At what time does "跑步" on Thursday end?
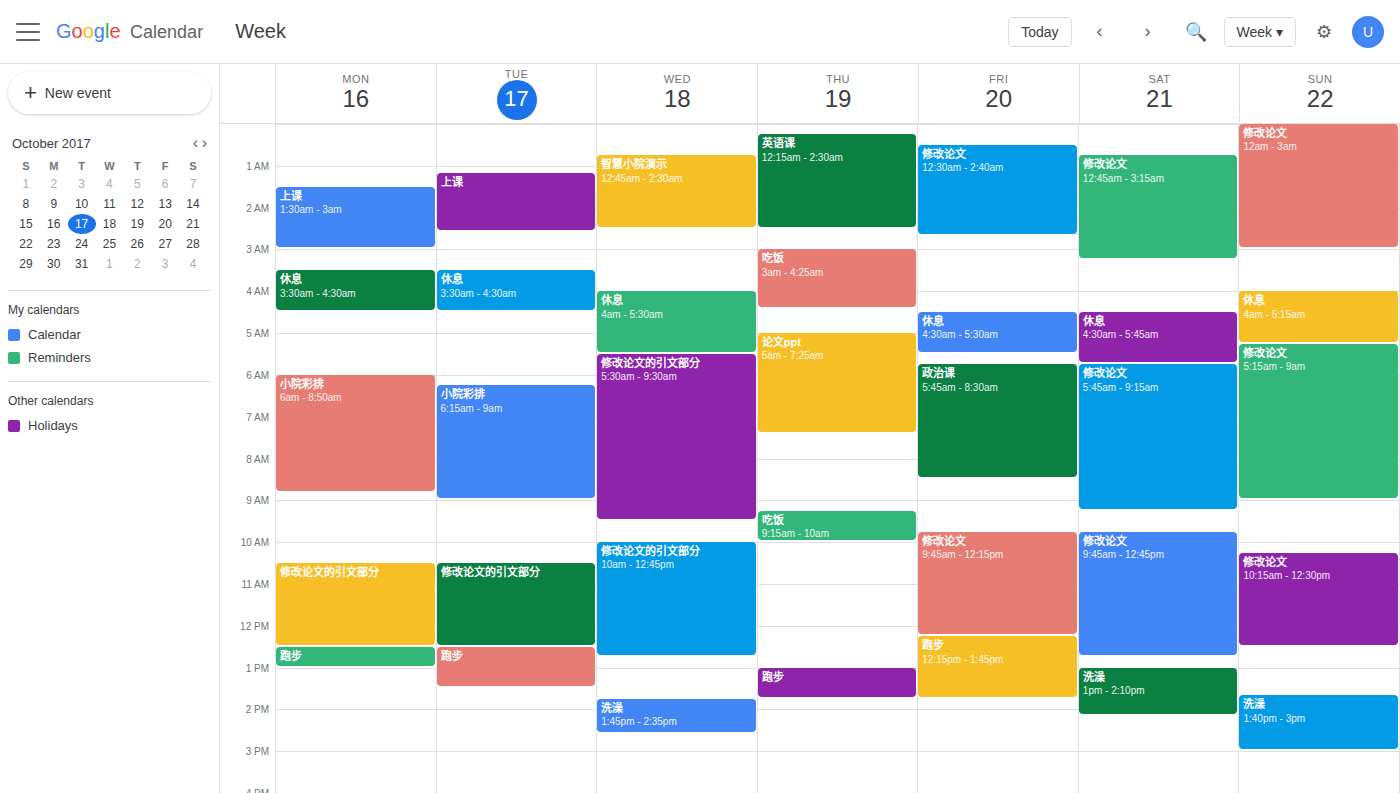
13:45